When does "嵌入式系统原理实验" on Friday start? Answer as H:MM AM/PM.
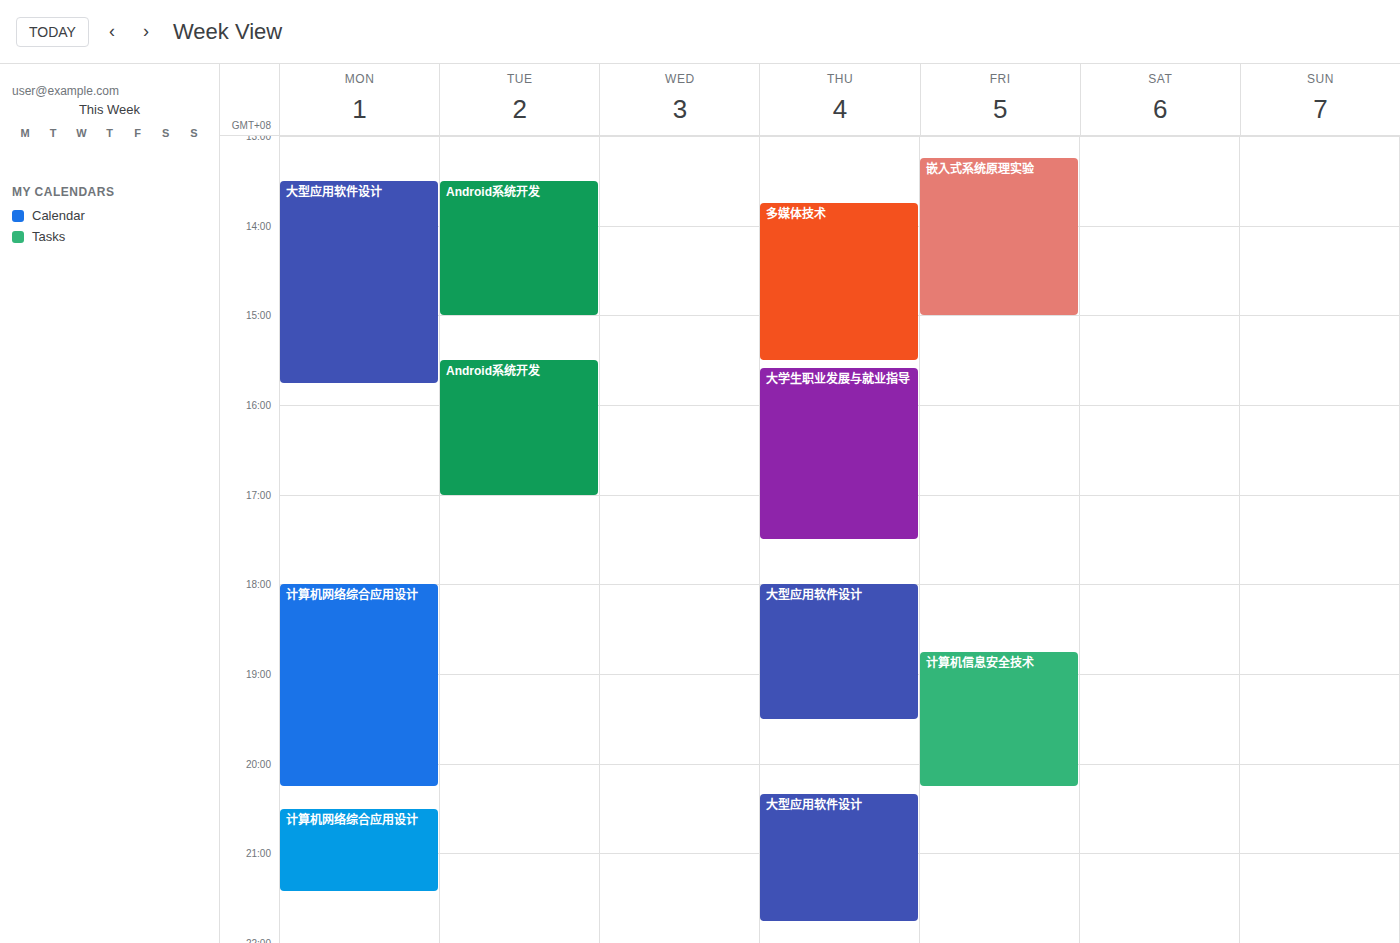
1:15 PM